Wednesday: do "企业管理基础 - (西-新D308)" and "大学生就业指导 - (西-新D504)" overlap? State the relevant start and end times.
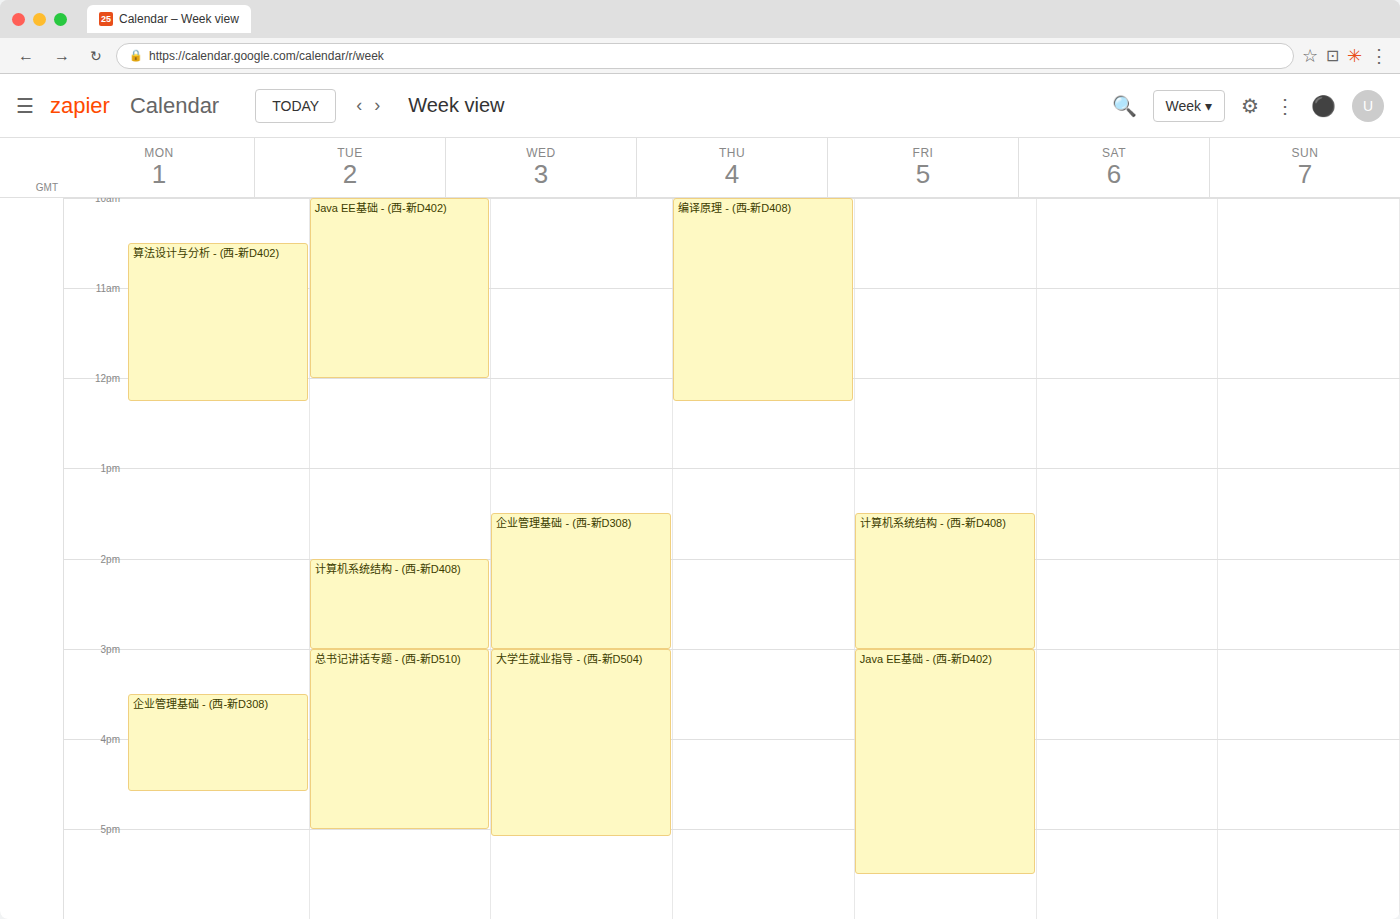
"企业管理基础 - (西-新D308)" ends at 3:00 PM, exactly when "大学生就业指导 - (西-新D504)" starts -- they touch but do not overlap.